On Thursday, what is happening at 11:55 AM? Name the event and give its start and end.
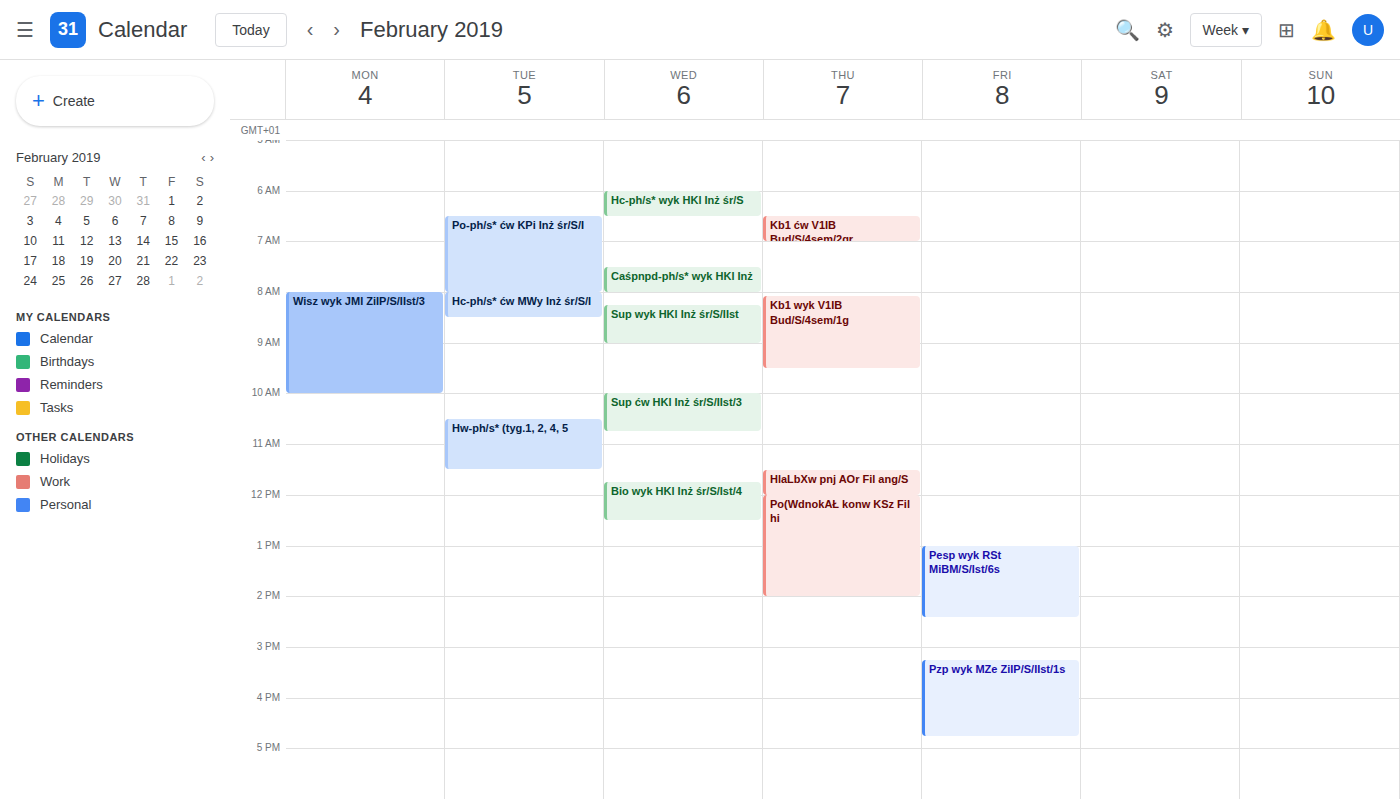
"HlaLbXw pnj AOr Fil ang/S", 11:30 AM to 12:00 PM